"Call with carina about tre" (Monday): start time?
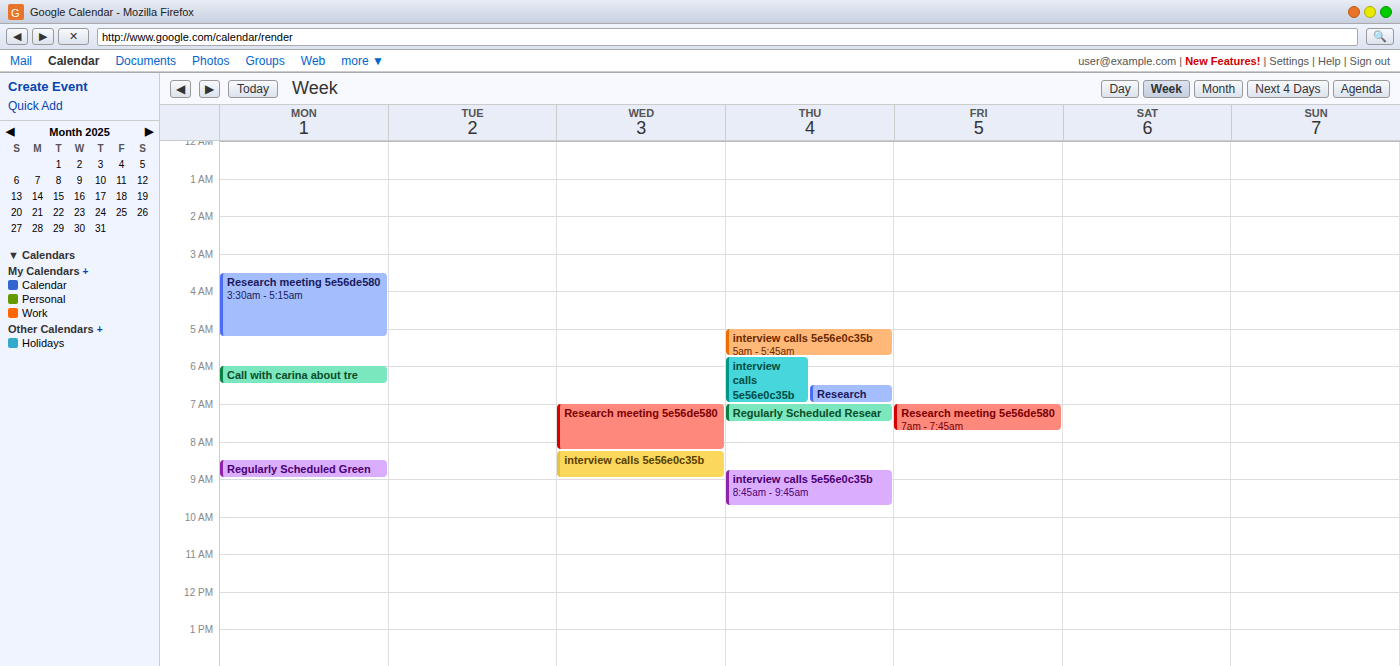
6:00 AM